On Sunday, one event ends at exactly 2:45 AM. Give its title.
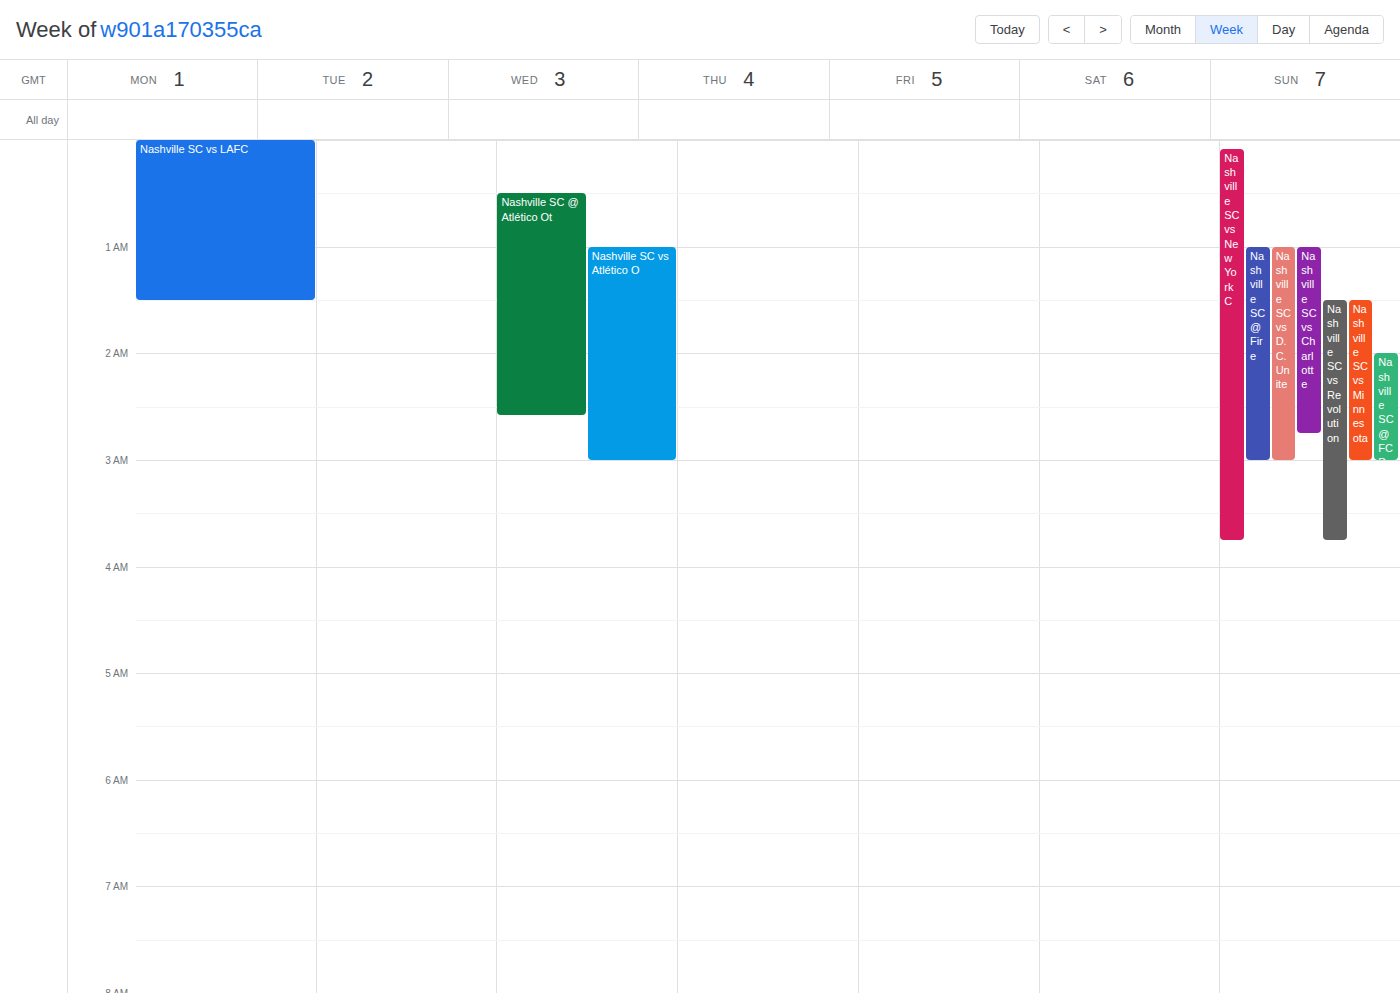
"Nashville SC vs Charlotte"